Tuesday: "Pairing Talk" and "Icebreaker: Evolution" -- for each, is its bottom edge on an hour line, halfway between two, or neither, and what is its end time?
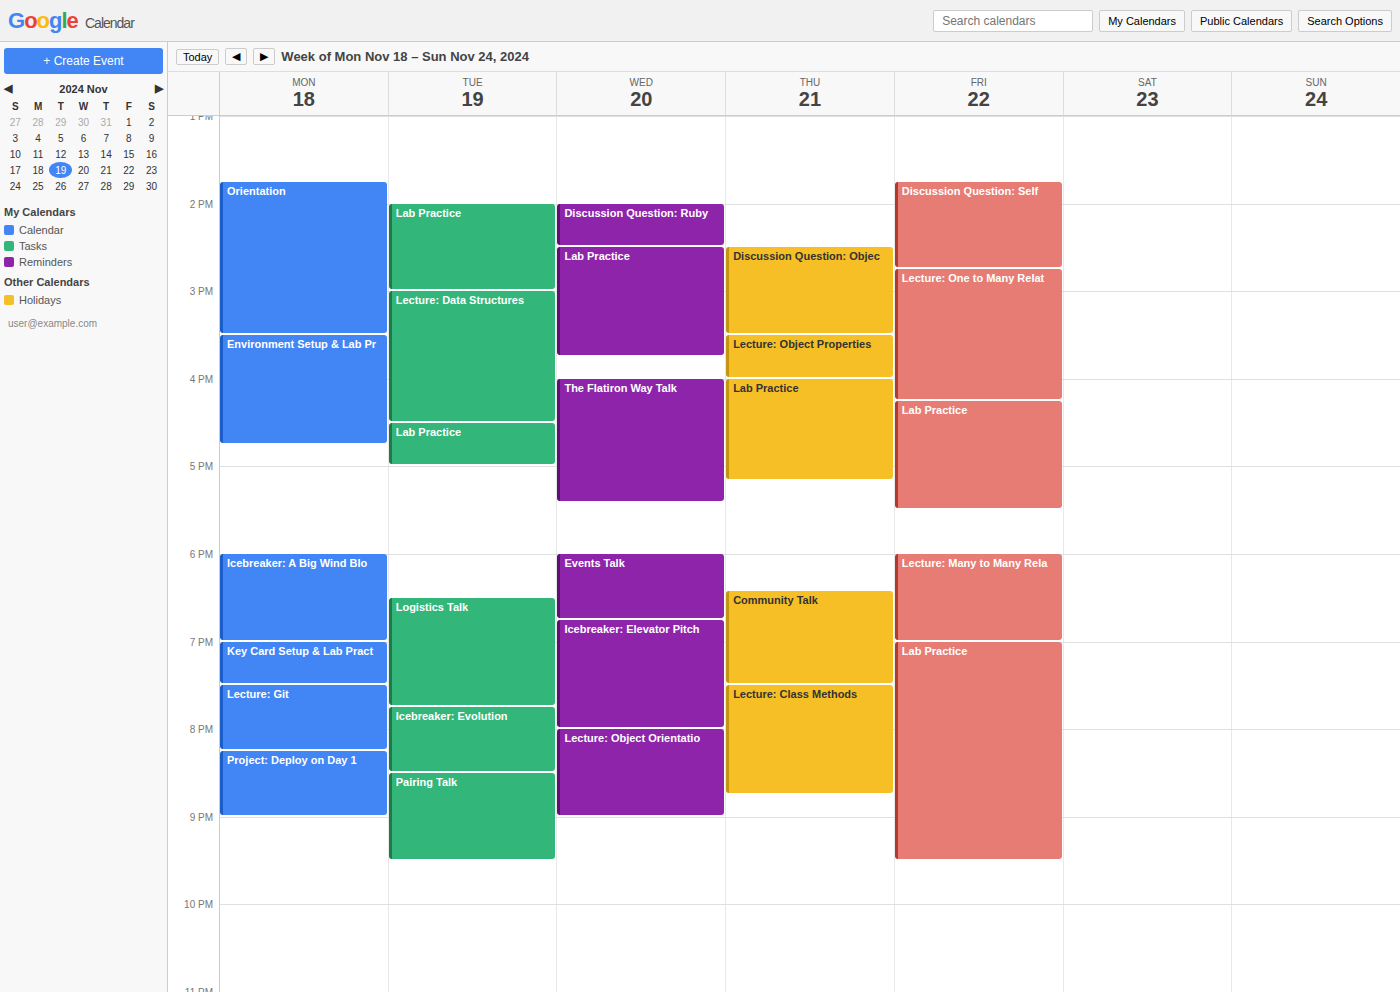
"Pairing Talk": 9:30 PM, halfway between the 9 PM and 10 PM lines. "Icebreaker: Evolution": 8:30 PM, halfway between the 8 PM and 9 PM lines.